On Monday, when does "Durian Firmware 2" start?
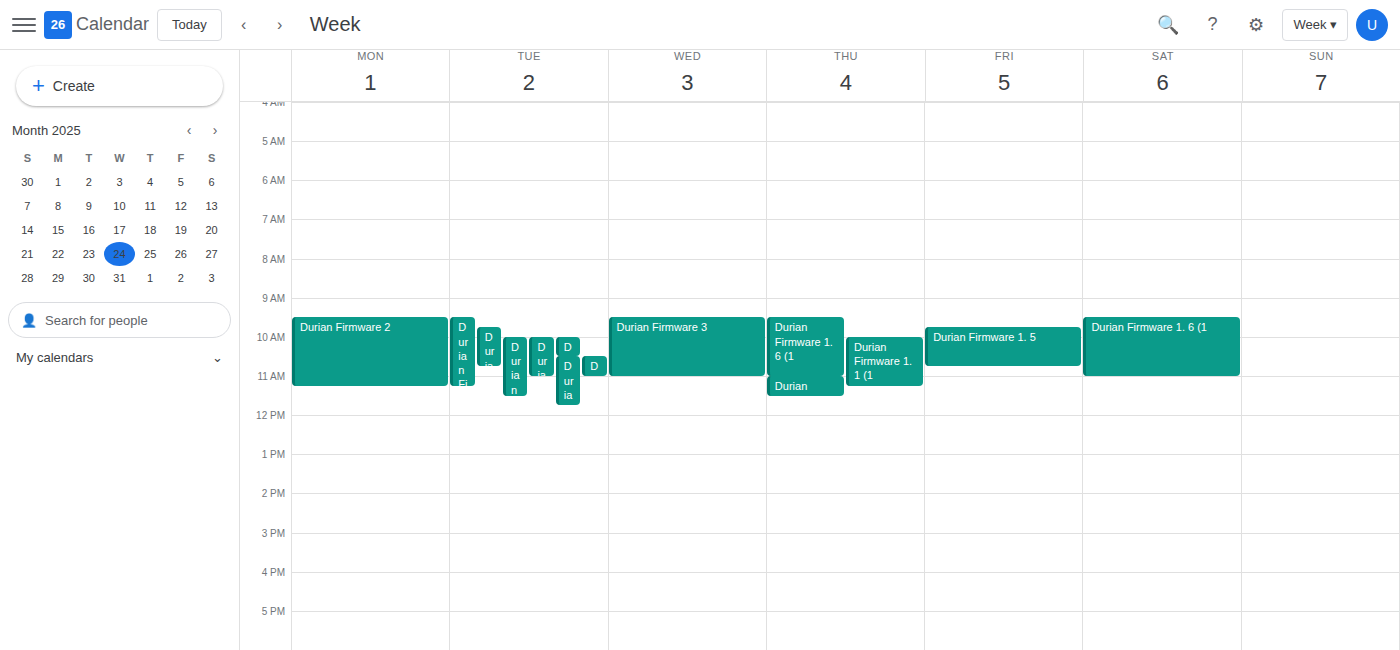
09:30